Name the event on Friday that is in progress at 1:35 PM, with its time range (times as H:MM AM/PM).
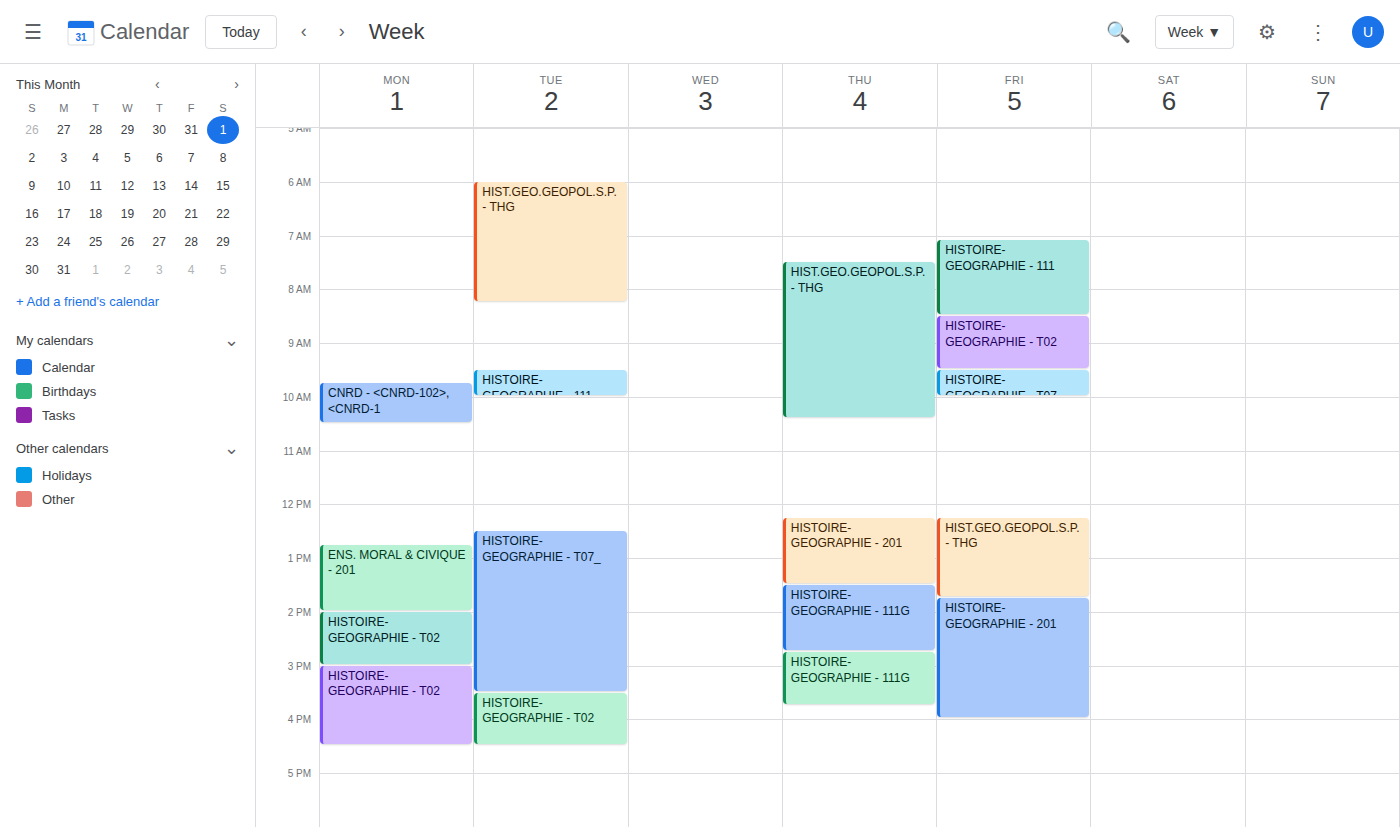
"HIST.GEO.GEOPOL.S.P. - THG", 12:15 PM to 1:45 PM